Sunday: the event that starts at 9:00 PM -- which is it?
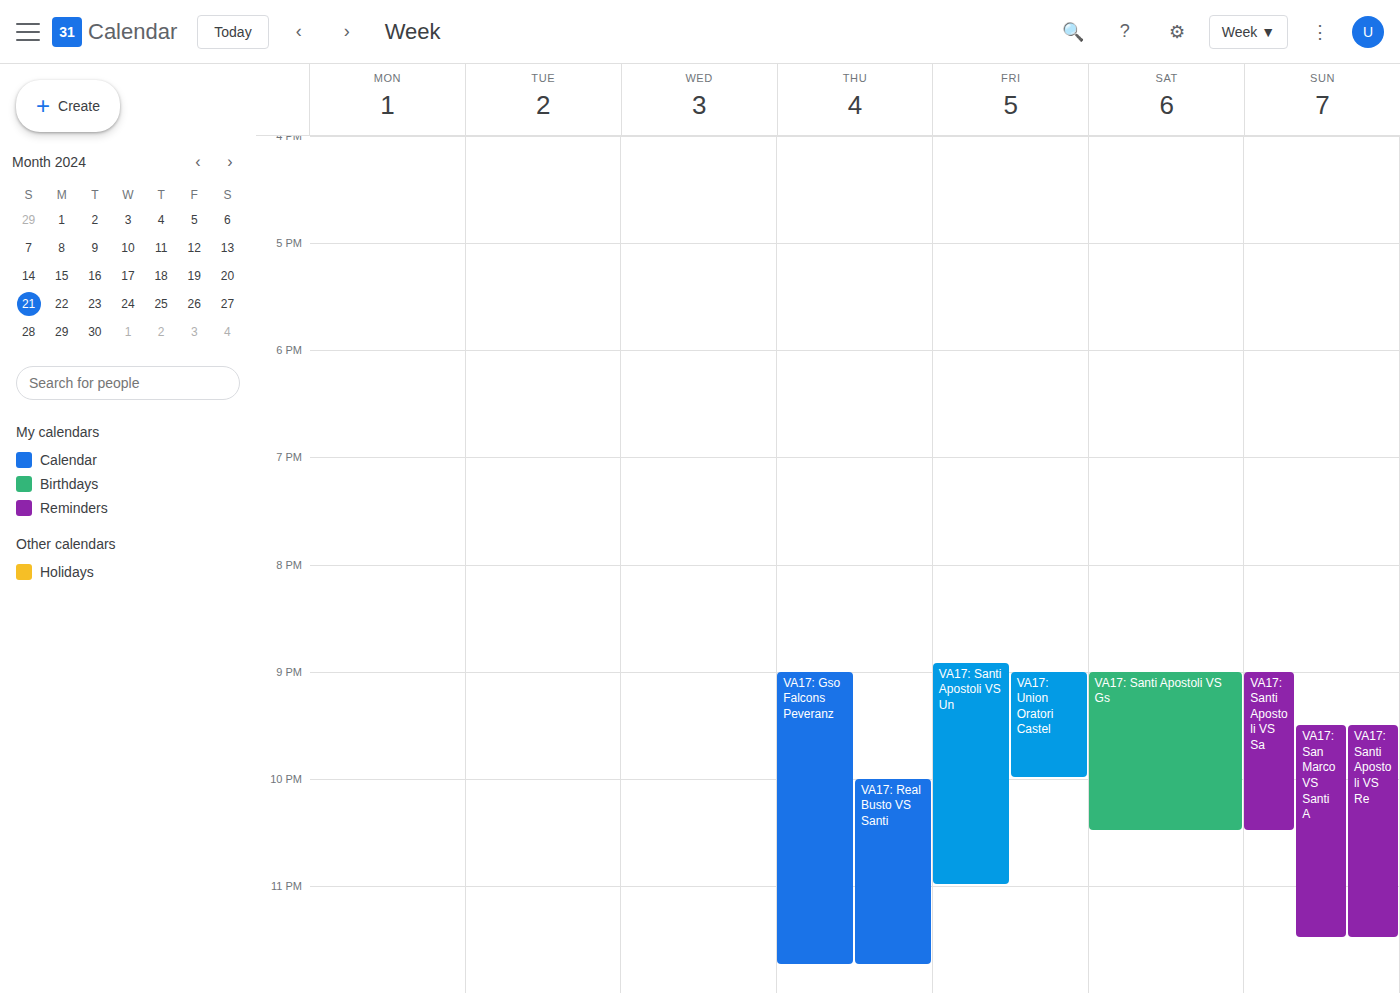
"VA17: Santi Apostoli VS Sa"